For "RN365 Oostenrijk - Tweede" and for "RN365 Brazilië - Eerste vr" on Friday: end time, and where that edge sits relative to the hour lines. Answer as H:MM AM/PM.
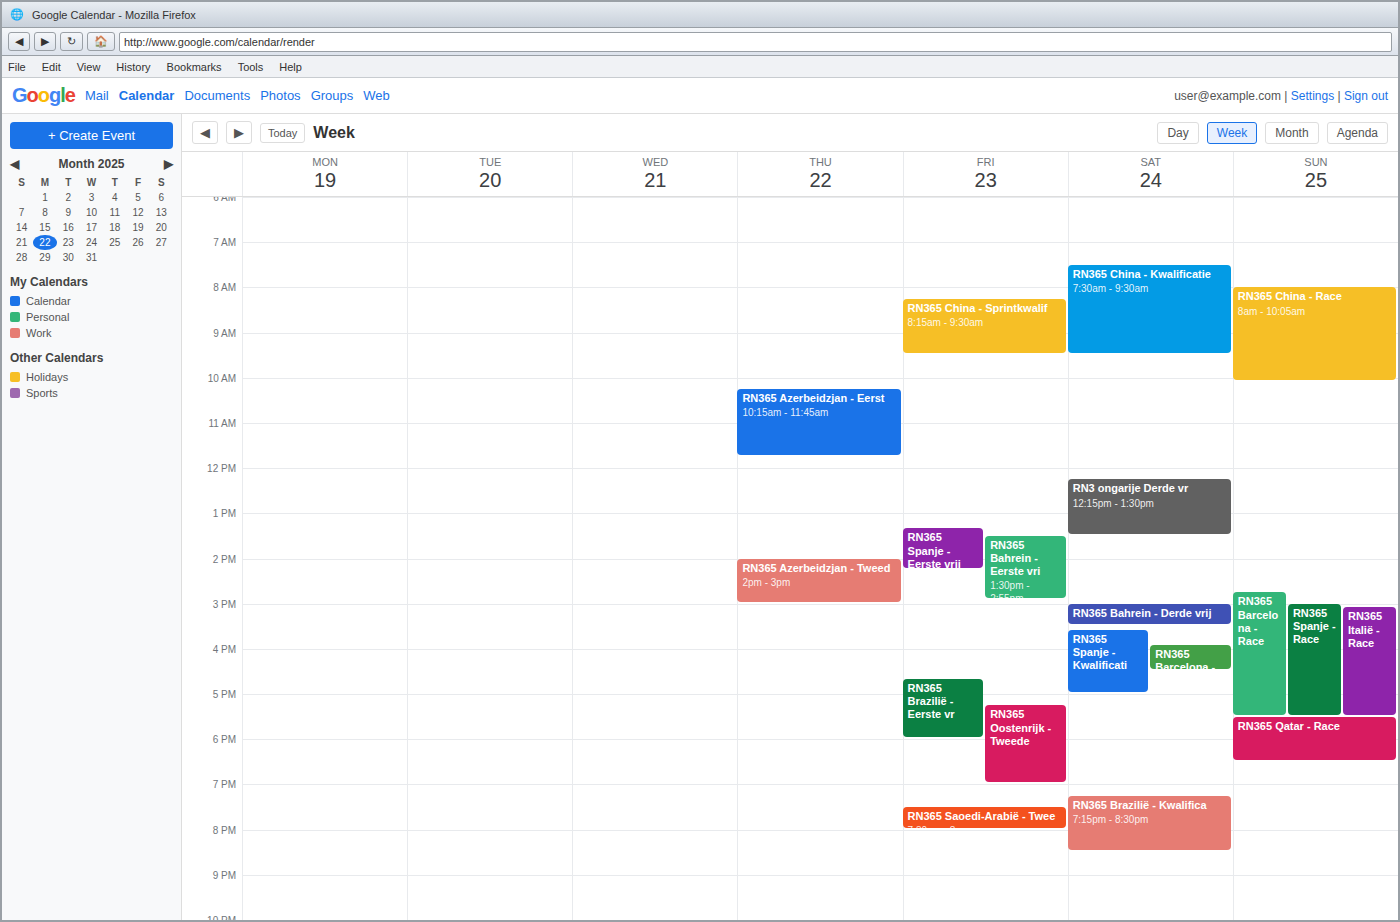
"RN365 Oostenrijk - Tweede": 7:00 PM, exactly on the 7 PM line. "RN365 Brazilië - Eerste vr": 6:00 PM, exactly on the 6 PM line.